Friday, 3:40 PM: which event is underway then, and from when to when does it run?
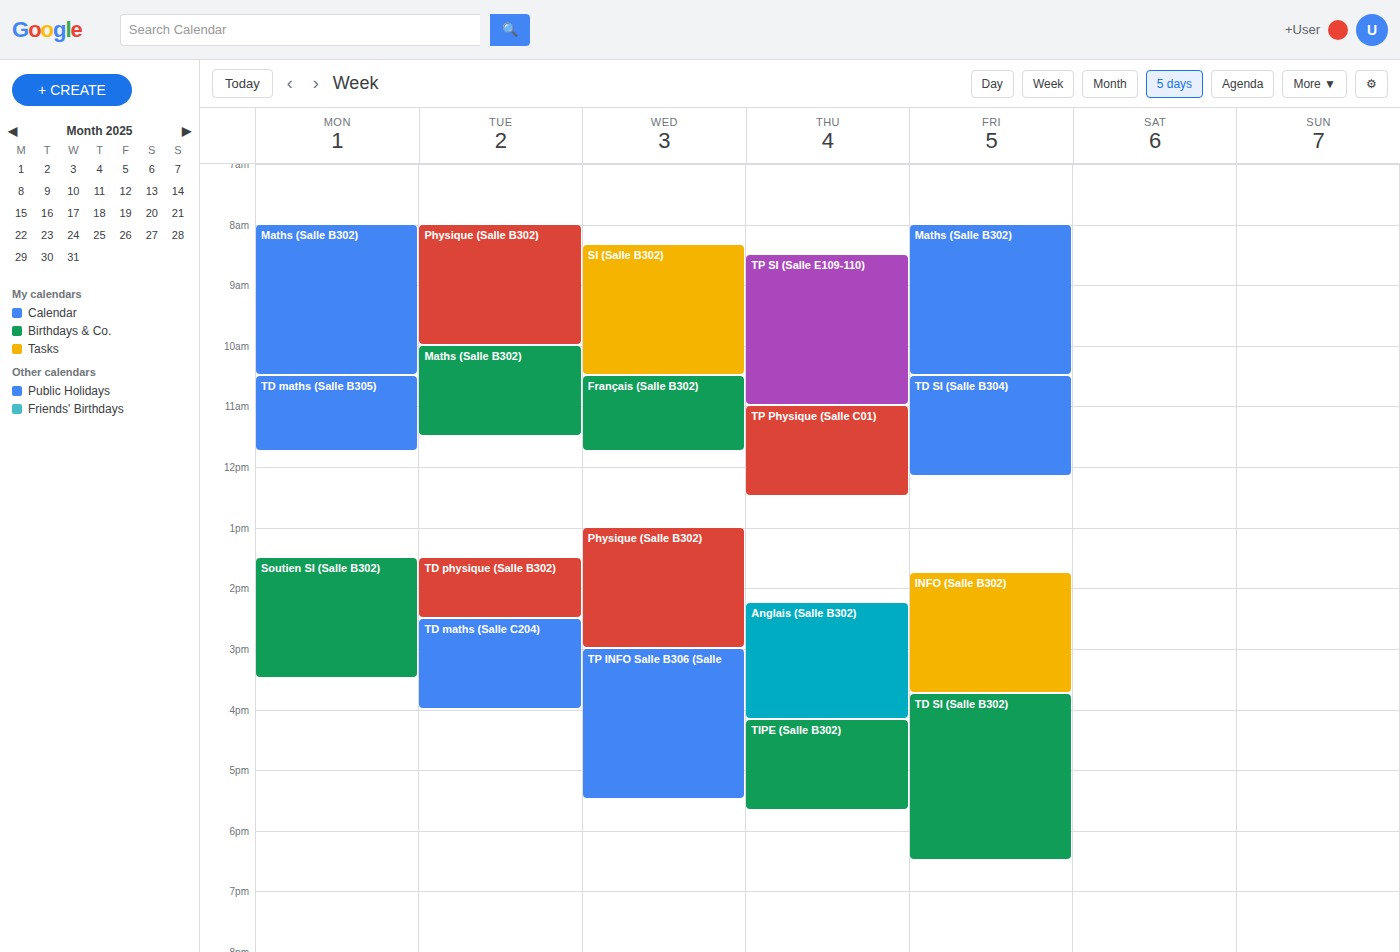
"INFO (Salle B302)", 1:45 PM to 3:45 PM